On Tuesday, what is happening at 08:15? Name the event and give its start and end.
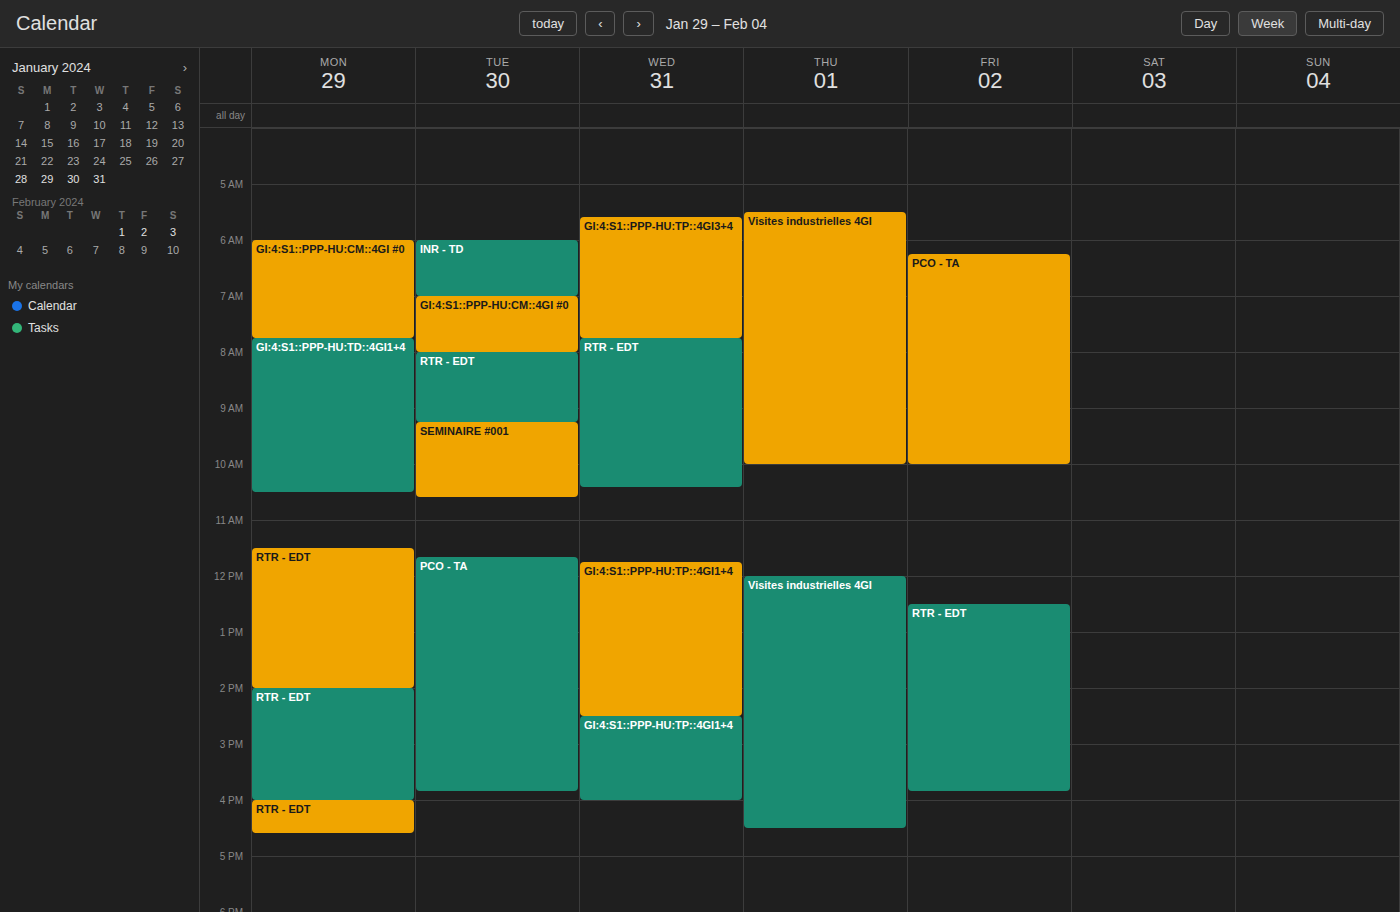
"RTR - EDT", 08:00 to 09:15